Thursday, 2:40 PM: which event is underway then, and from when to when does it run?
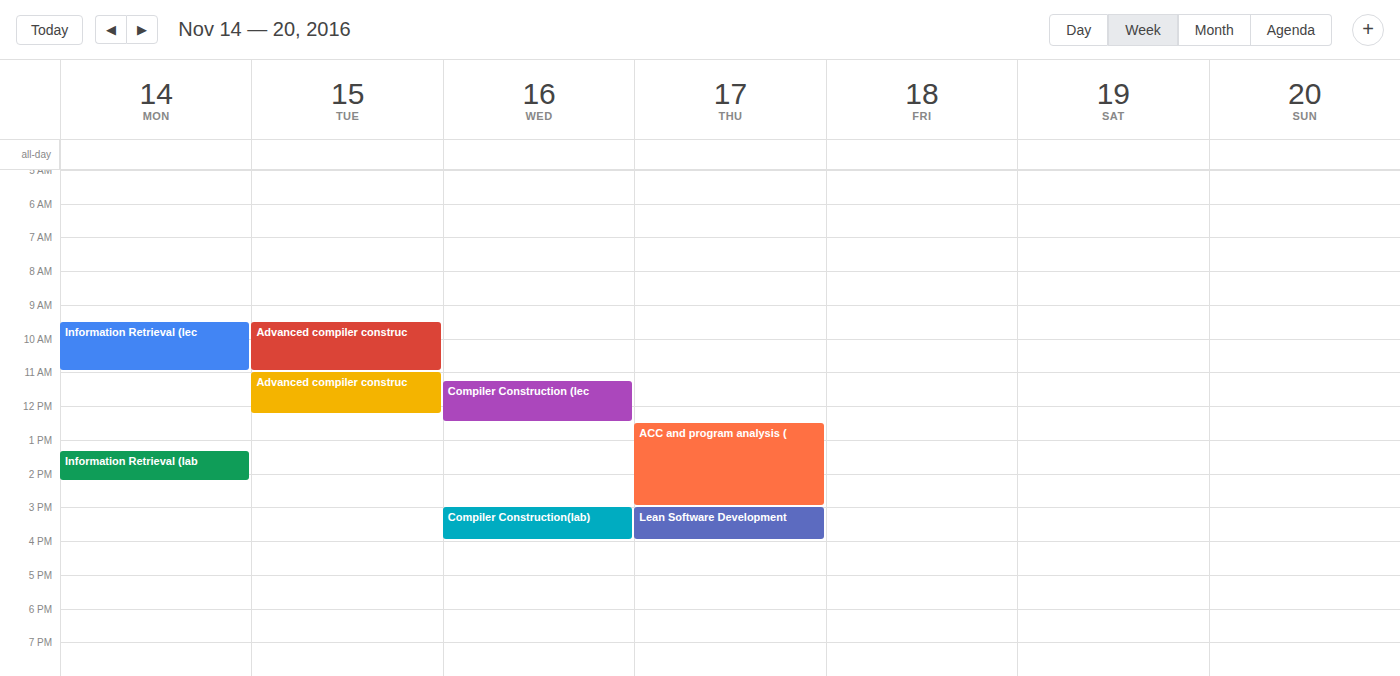
"ACC and program analysis (", 12:30 PM to 3:00 PM